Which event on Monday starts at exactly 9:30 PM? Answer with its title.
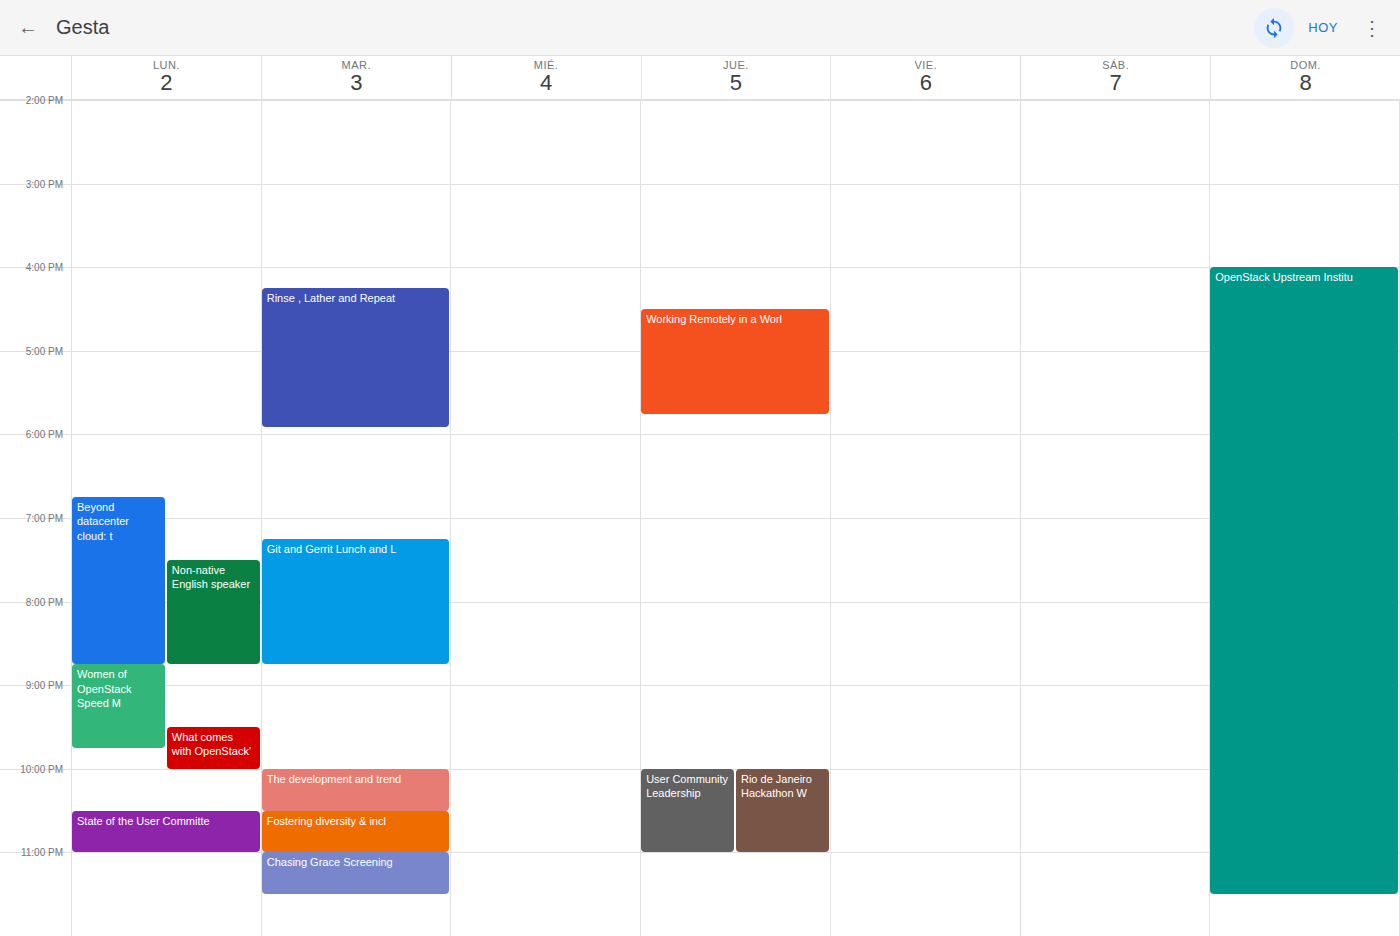
"What comes with OpenStack'"